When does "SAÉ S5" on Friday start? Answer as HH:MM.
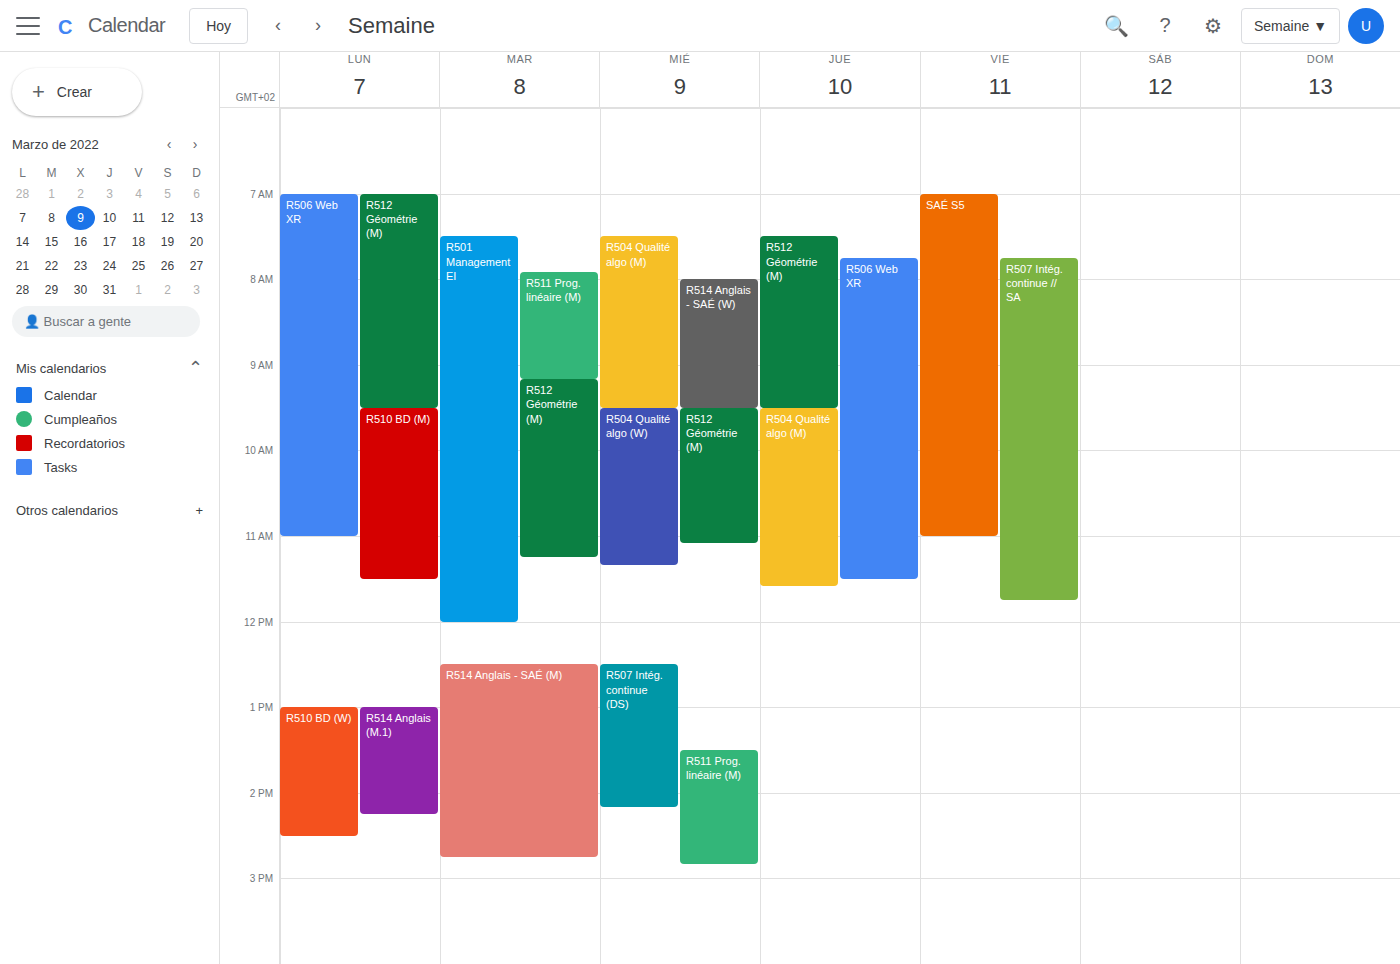
07:00